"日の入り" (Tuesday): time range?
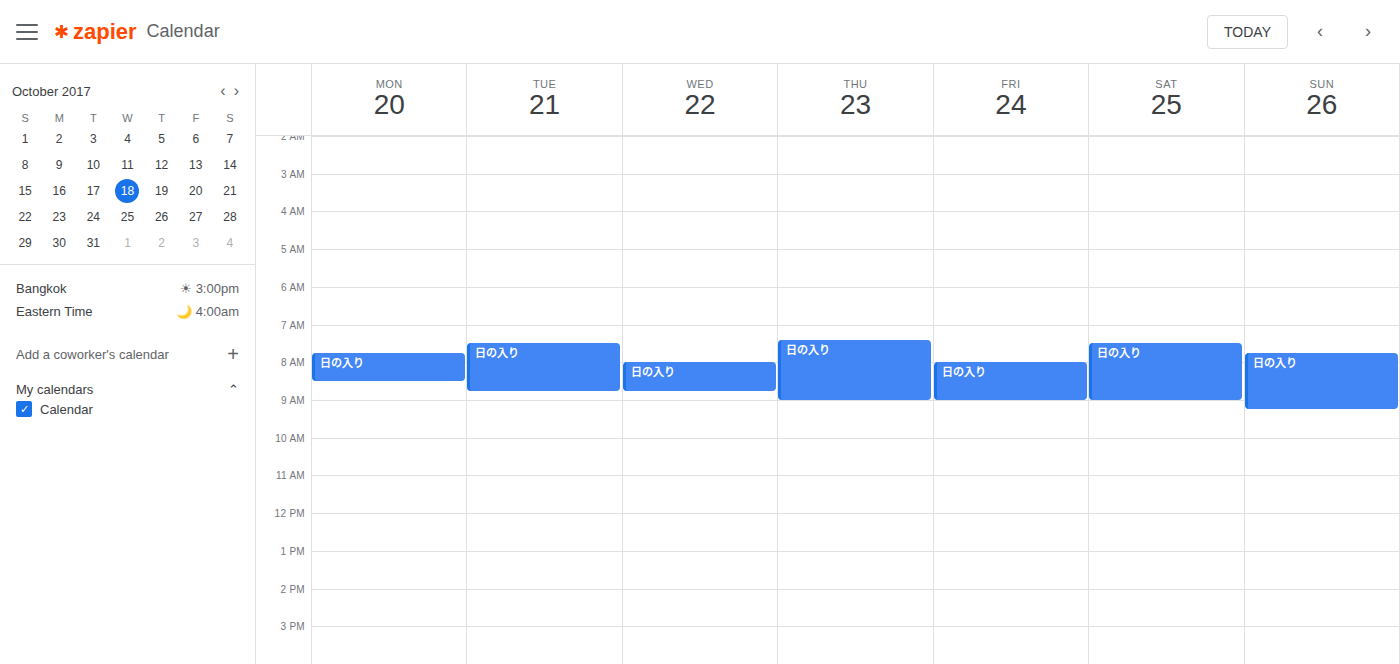
7:30 AM to 8:45 AM